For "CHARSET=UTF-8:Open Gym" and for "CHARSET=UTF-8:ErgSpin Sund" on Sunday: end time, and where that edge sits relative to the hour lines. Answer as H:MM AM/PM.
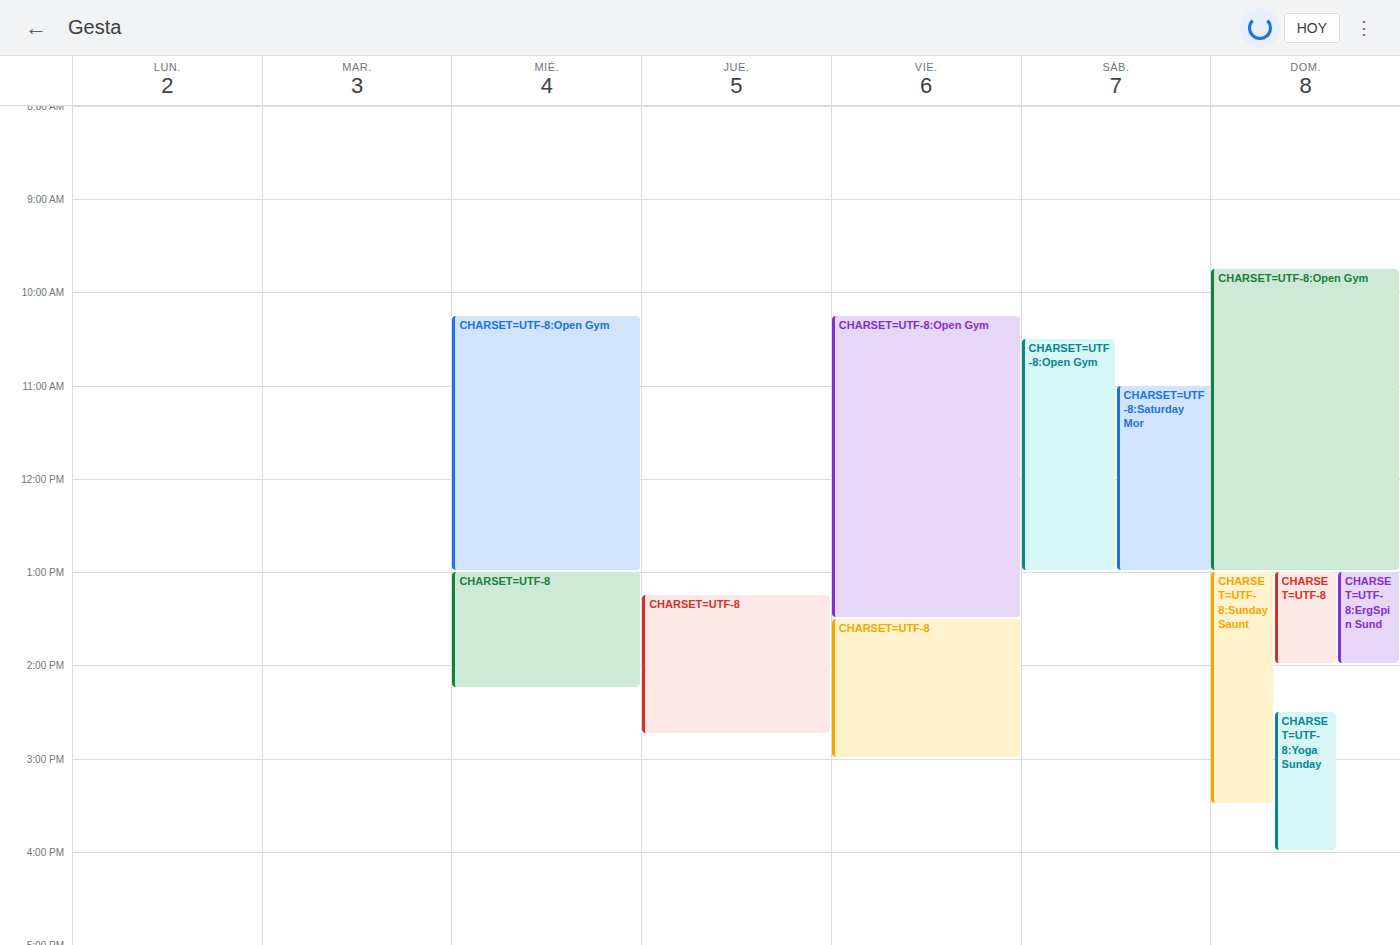
"CHARSET=UTF-8:Open Gym": 1:00 PM, exactly on the 1 PM line. "CHARSET=UTF-8:ErgSpin Sund": 2:00 PM, exactly on the 2 PM line.